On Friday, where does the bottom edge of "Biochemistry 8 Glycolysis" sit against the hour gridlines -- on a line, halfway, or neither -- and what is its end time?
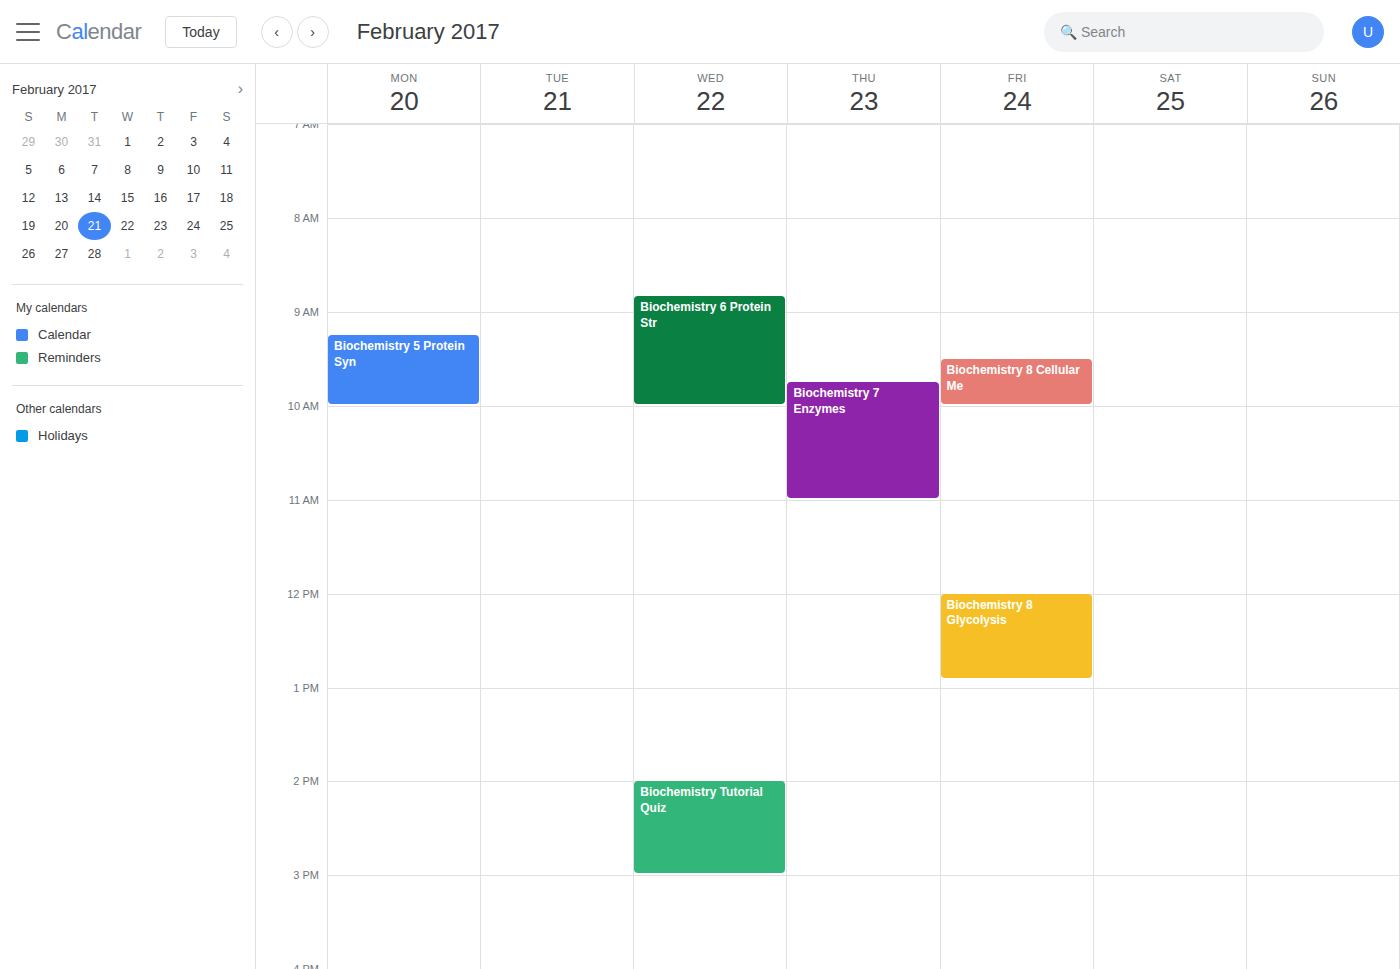
12:55 PM -- neither: 55 minutes below the 12 PM line and 5 minutes above the 1 PM line.